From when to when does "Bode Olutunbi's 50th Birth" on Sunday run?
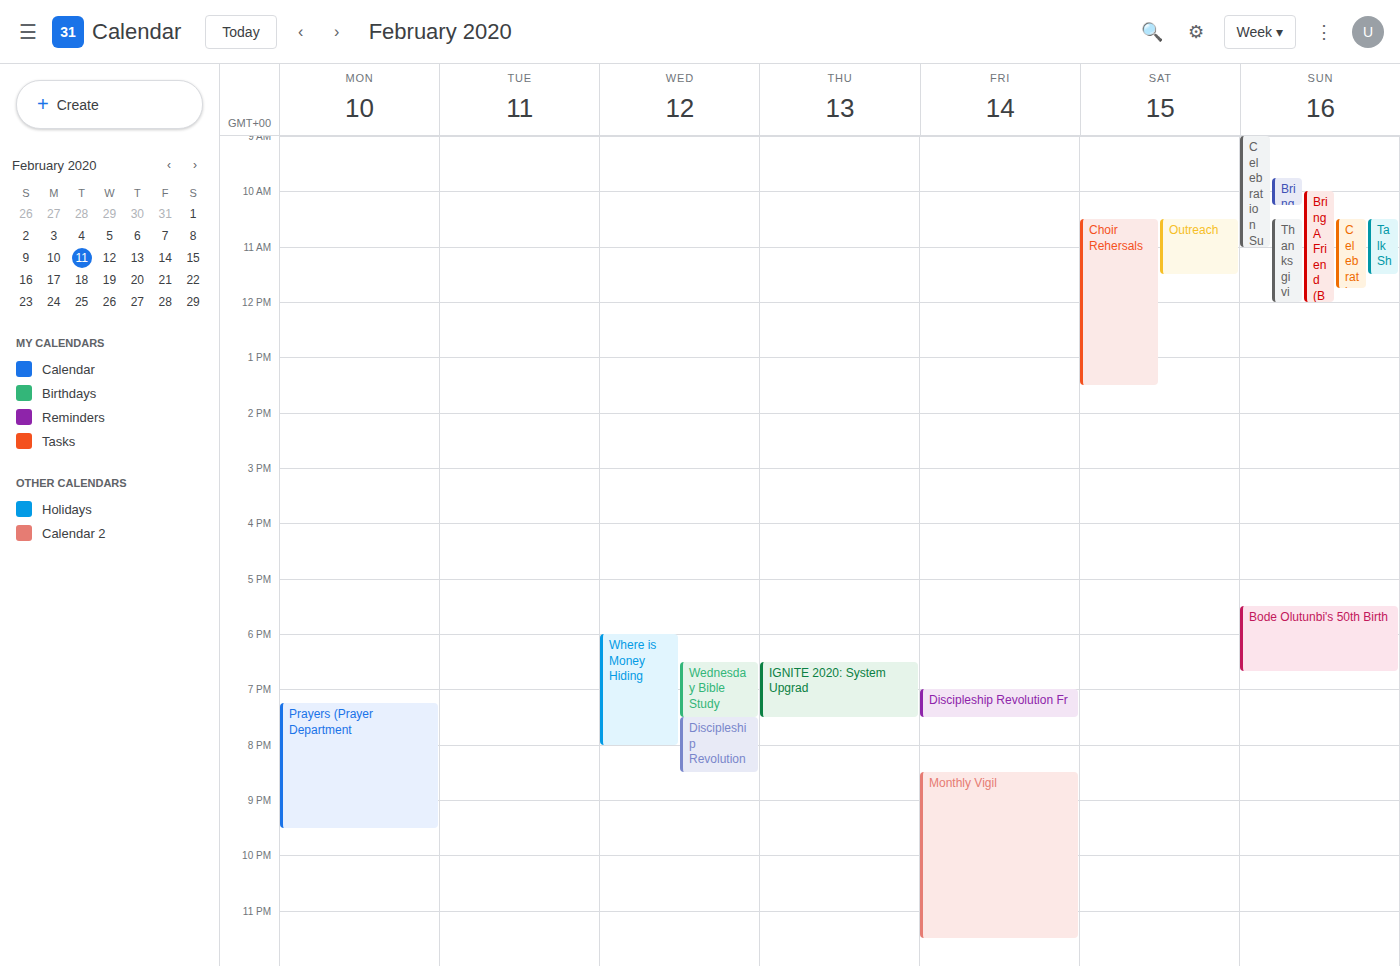
5:30 PM to 6:40 PM